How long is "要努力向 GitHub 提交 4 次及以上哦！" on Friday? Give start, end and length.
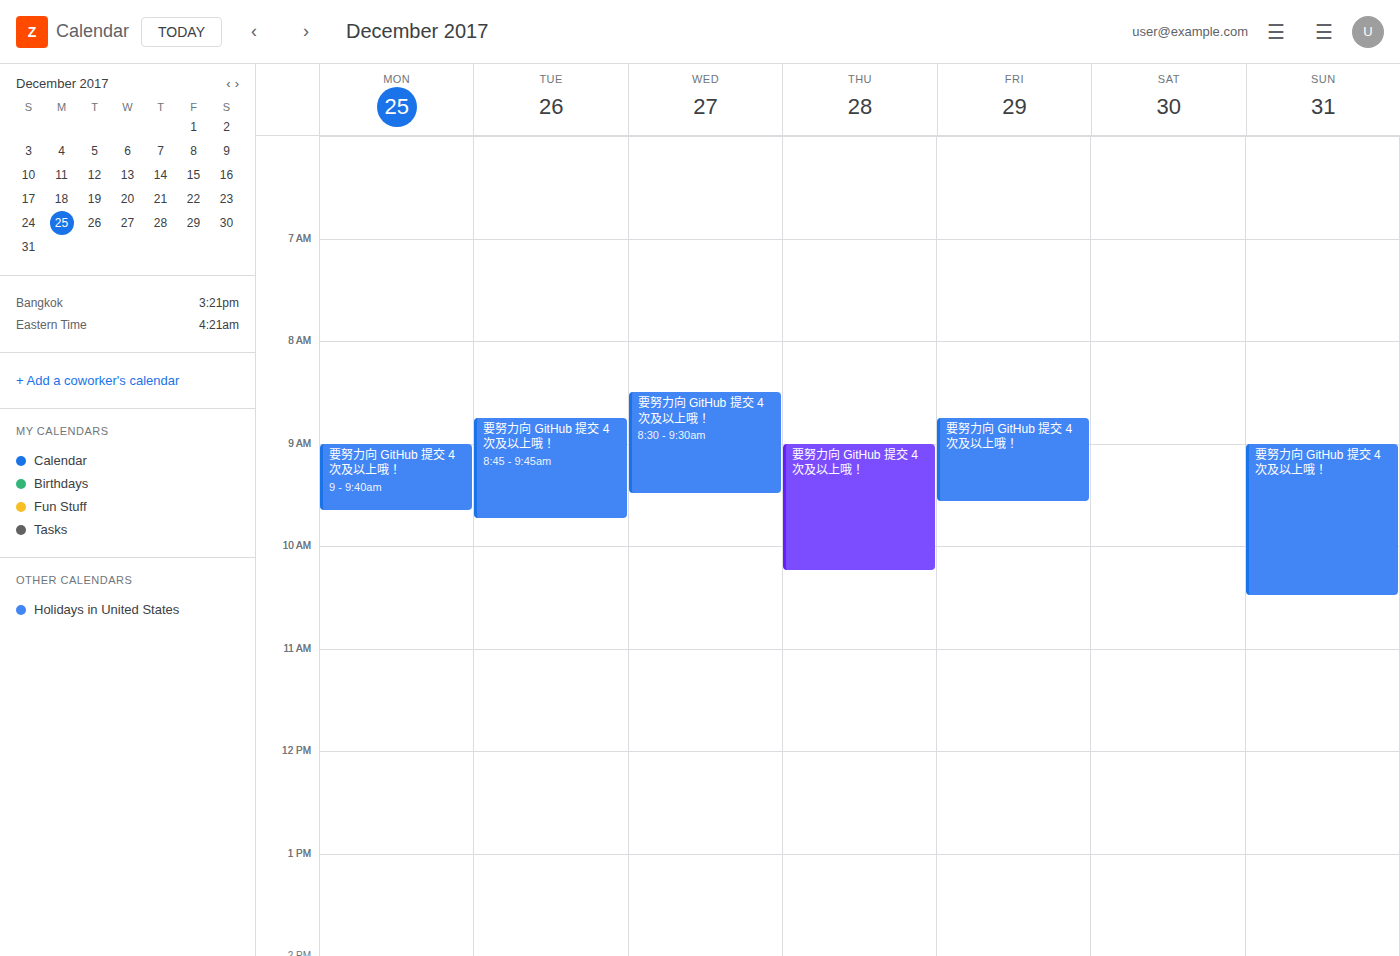
8:45 AM to 9:35 AM, 50 minutes